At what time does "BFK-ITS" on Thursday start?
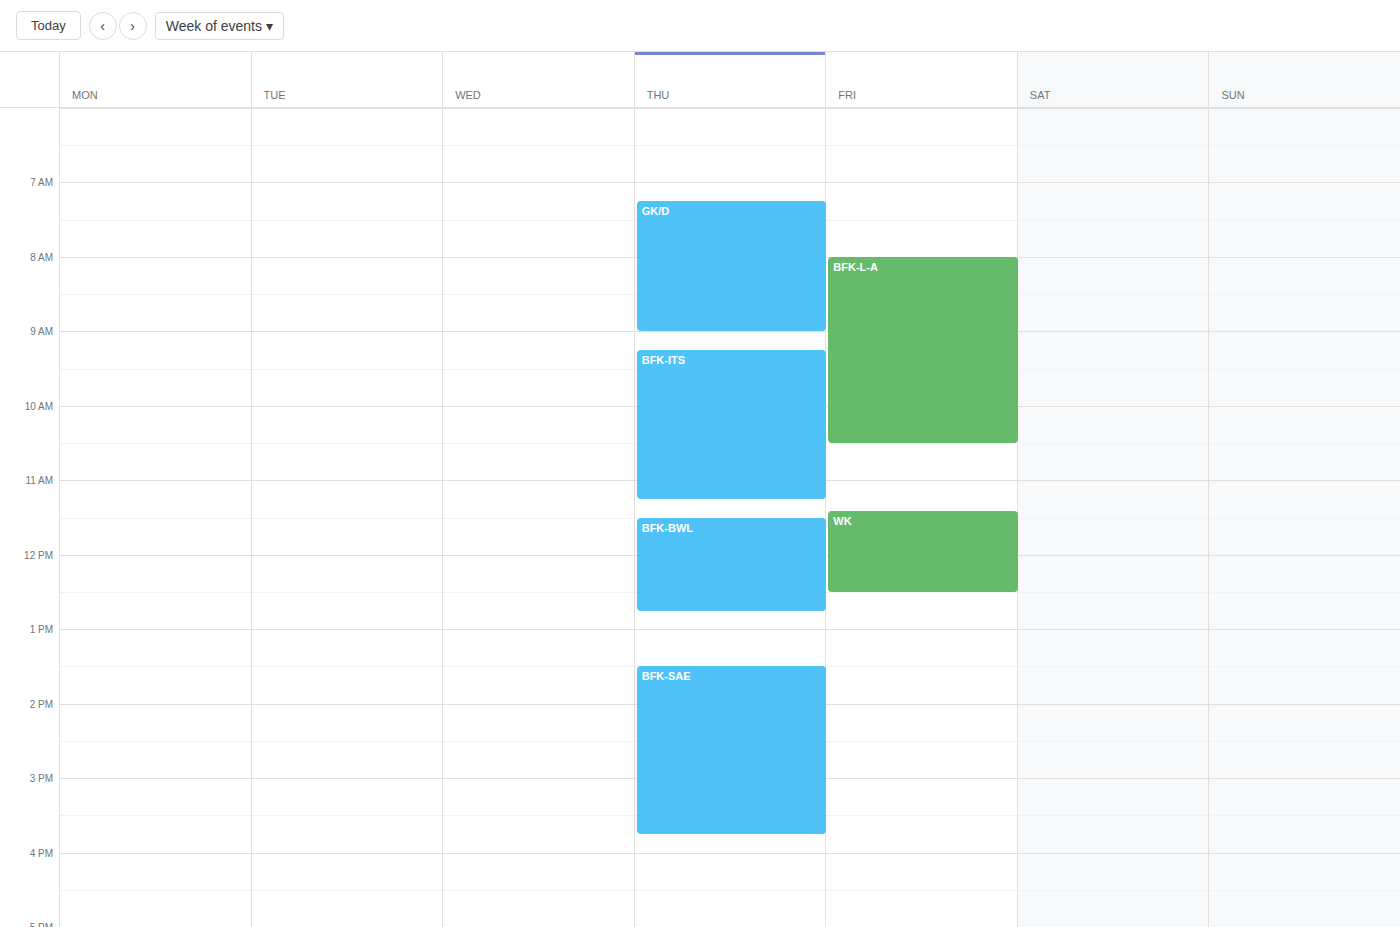
9:15 AM